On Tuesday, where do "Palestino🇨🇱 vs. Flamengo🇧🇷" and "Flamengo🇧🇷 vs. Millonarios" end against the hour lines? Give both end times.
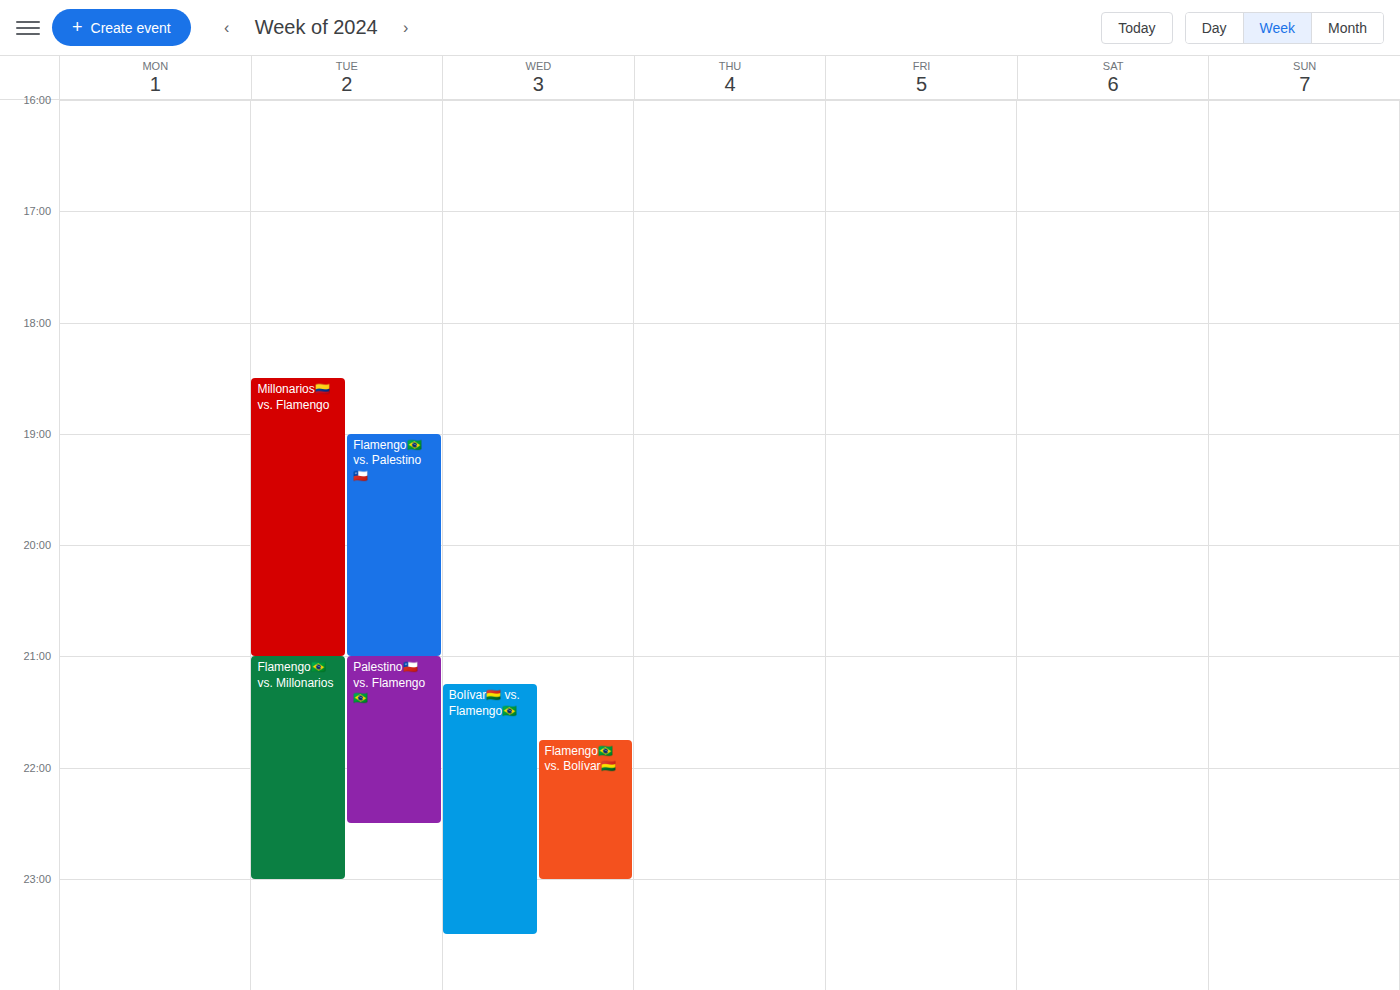
"Palestino🇨🇱 vs. Flamengo🇧🇷": 10:30 PM, halfway between the 10 PM and 11 PM lines. "Flamengo🇧🇷 vs. Millonarios": 11:00 PM, exactly on the 11 PM line.